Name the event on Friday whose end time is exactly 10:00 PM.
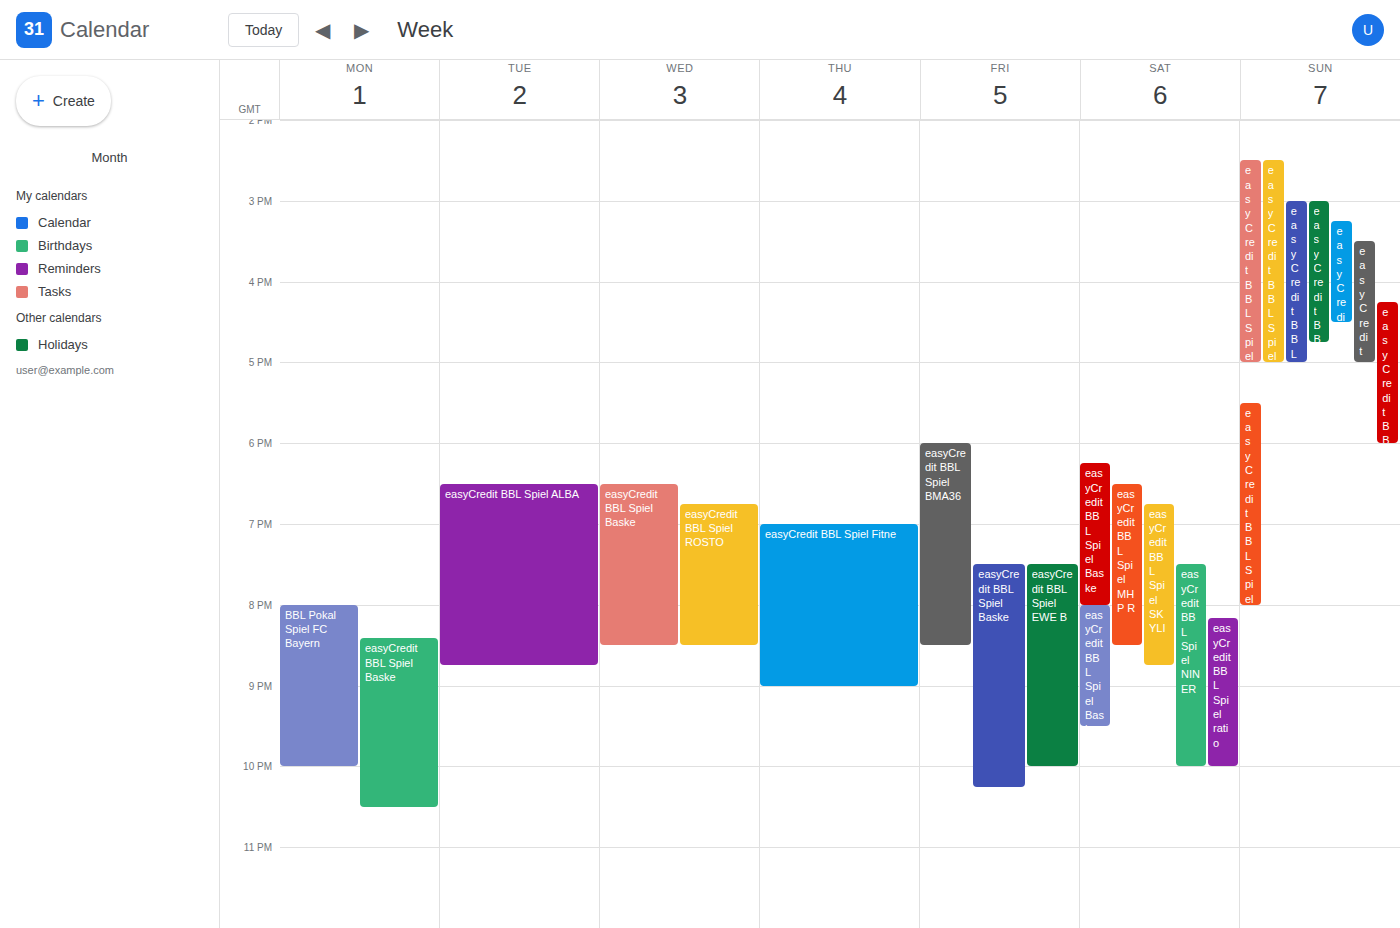
"easyCredit BBL Spiel EWE B"